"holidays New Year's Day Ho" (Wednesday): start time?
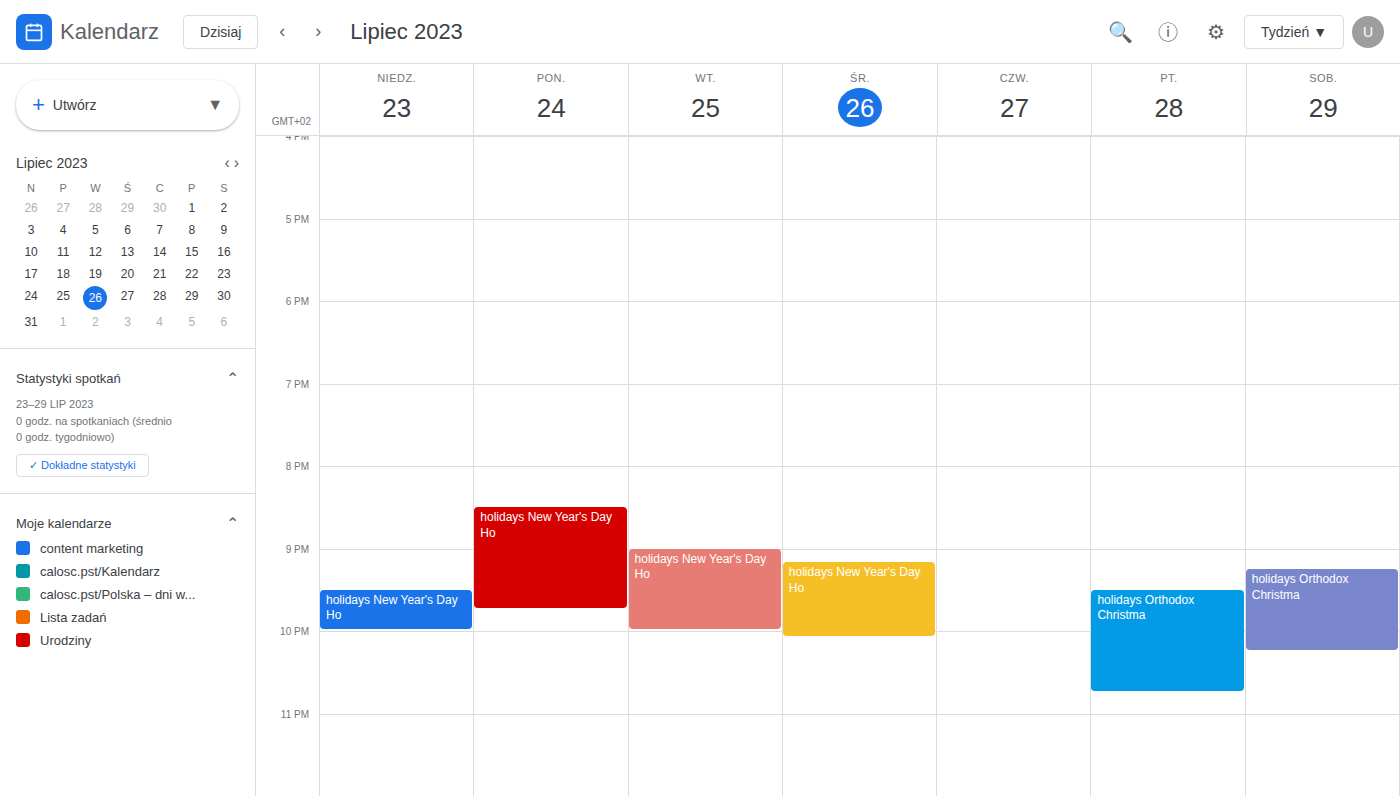
9:10 PM